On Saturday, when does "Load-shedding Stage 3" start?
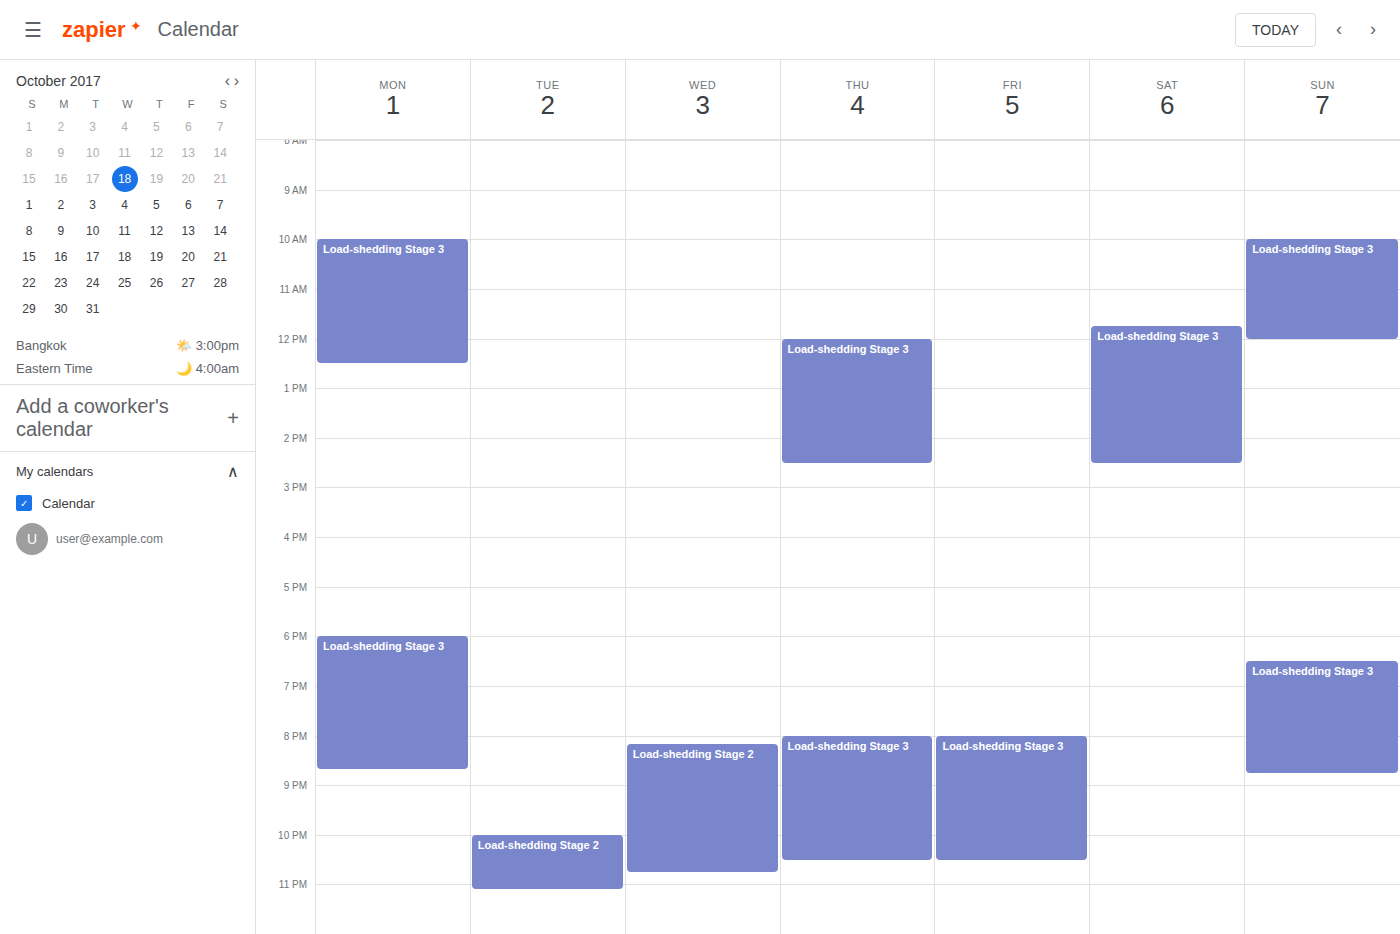
11:45 AM